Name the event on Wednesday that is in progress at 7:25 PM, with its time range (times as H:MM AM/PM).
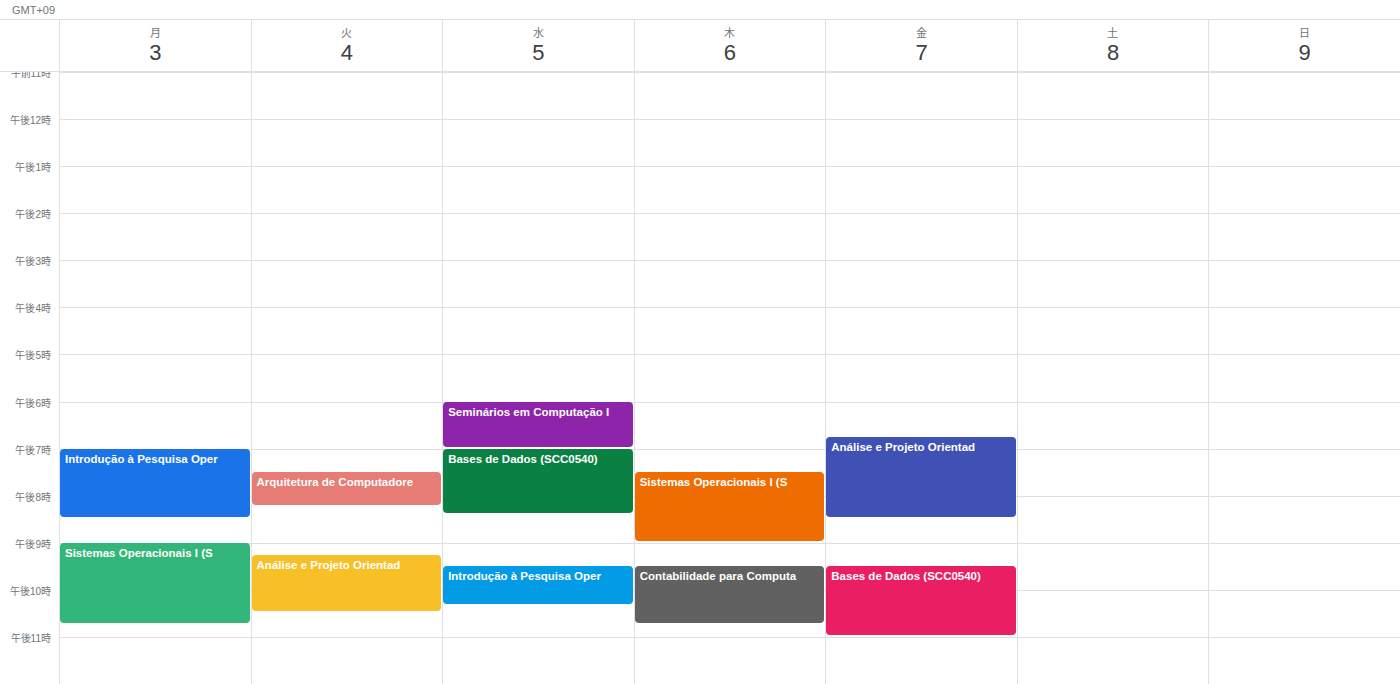
"Bases de Dados (SCC0540)", 7:00 PM to 8:25 PM